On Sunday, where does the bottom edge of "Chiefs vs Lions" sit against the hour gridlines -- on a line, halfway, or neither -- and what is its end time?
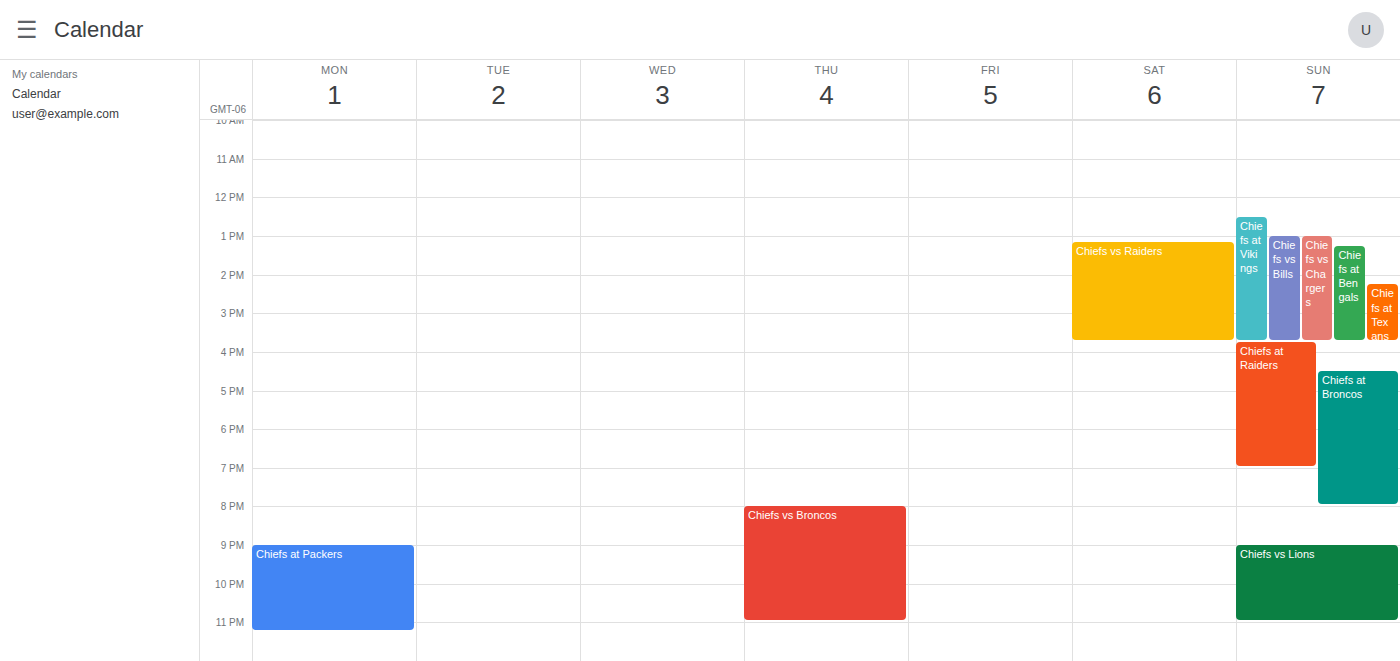
11:00 PM -- exactly on the 11 PM line.